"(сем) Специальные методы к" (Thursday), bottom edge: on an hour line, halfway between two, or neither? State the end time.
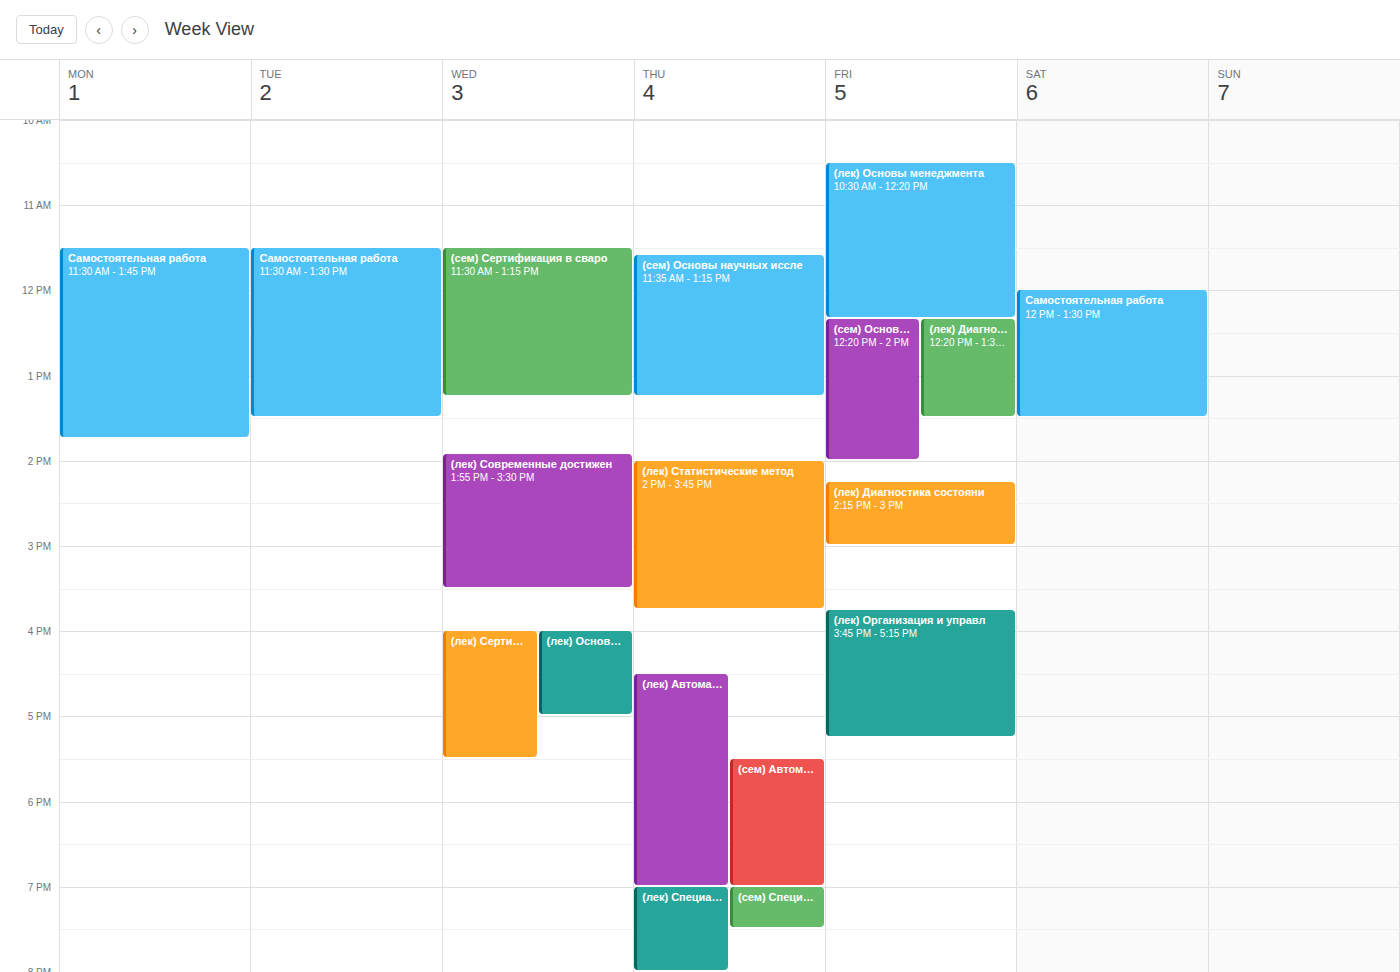
19:30 -- halfway between the 19:00 and 20:00 lines.